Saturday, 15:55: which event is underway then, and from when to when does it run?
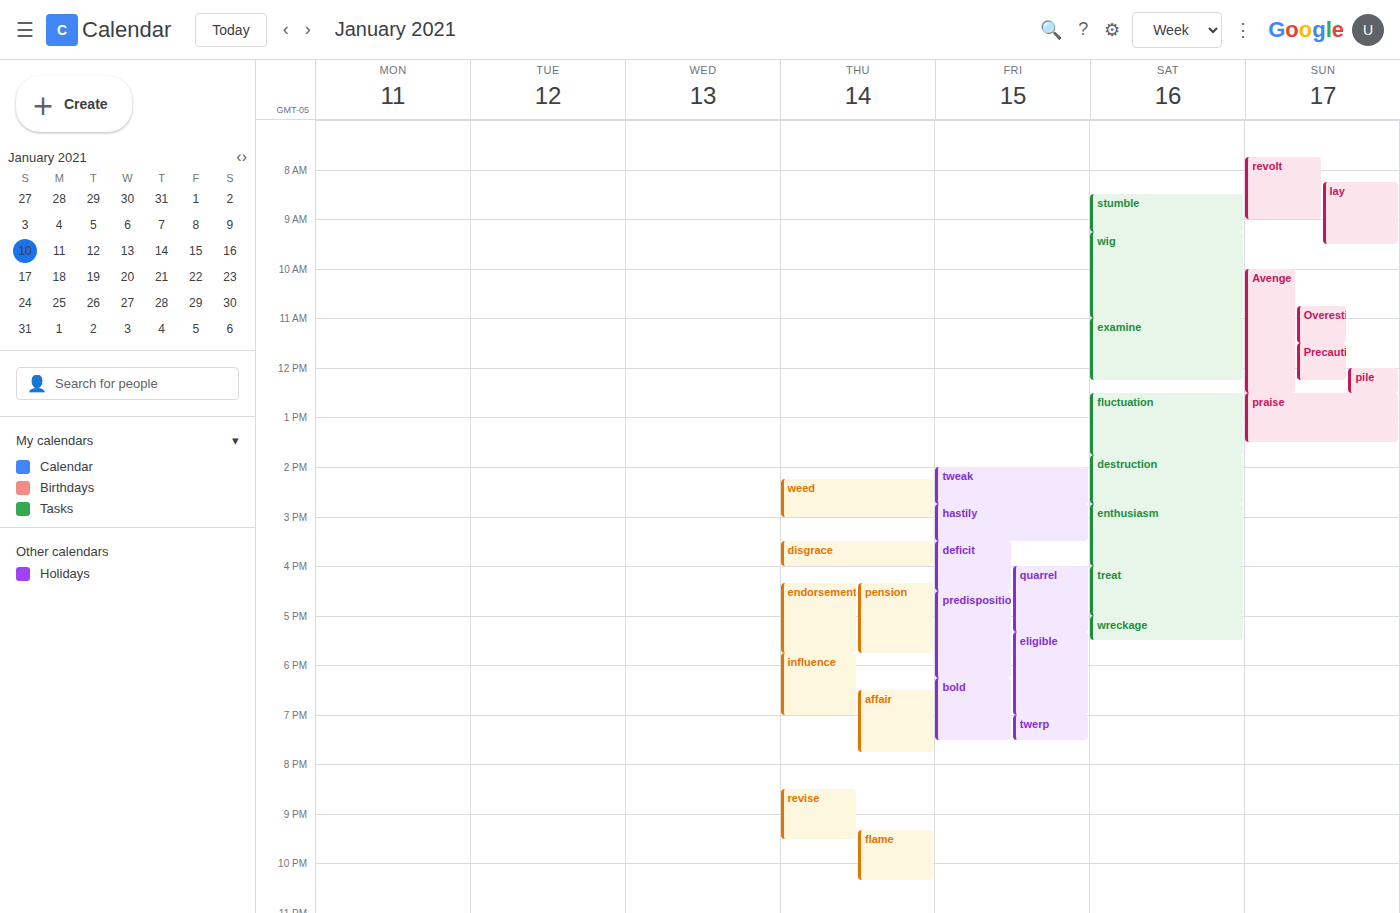
"enthusiasm", 14:45 to 16:00